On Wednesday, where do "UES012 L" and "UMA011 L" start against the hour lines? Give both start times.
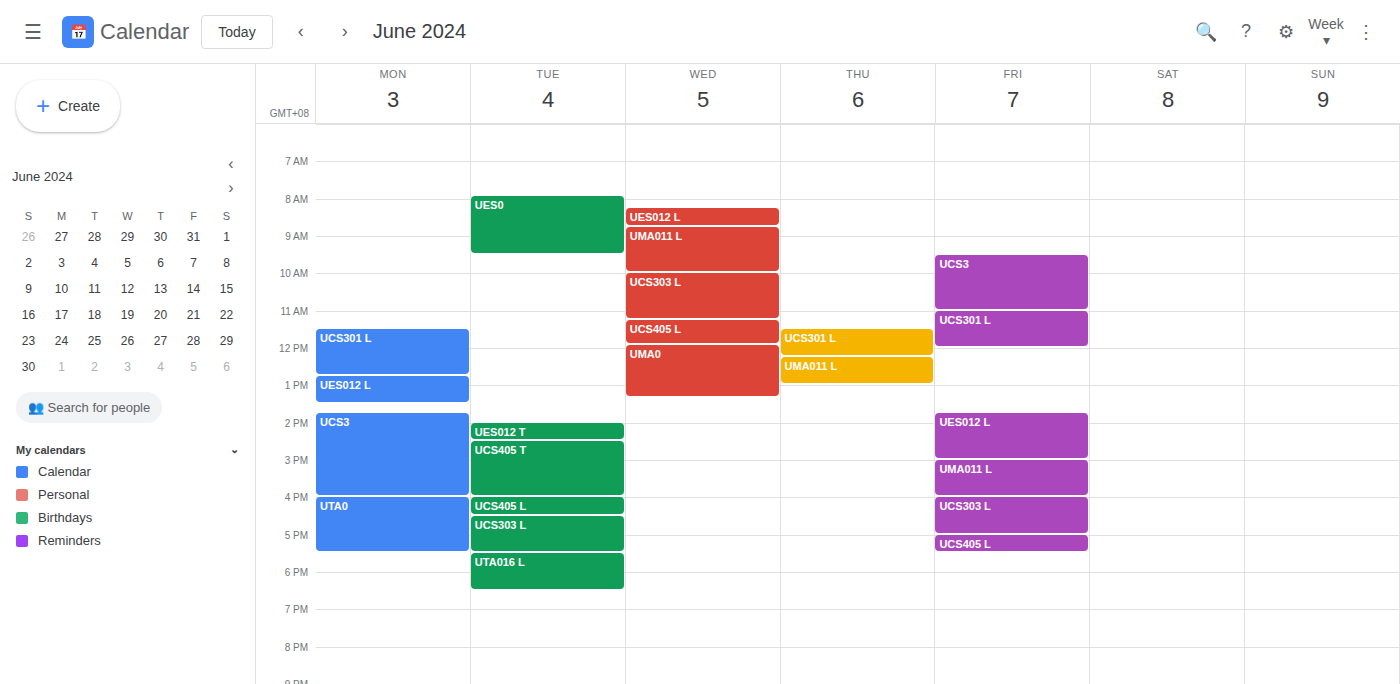
"UES012 L": 8:15 AM, neither: a quarter of the way from the 8 AM line to the 9 AM line. "UMA011 L": 8:45 AM, neither: three quarters of the way from the 8 AM line to the 9 AM line.